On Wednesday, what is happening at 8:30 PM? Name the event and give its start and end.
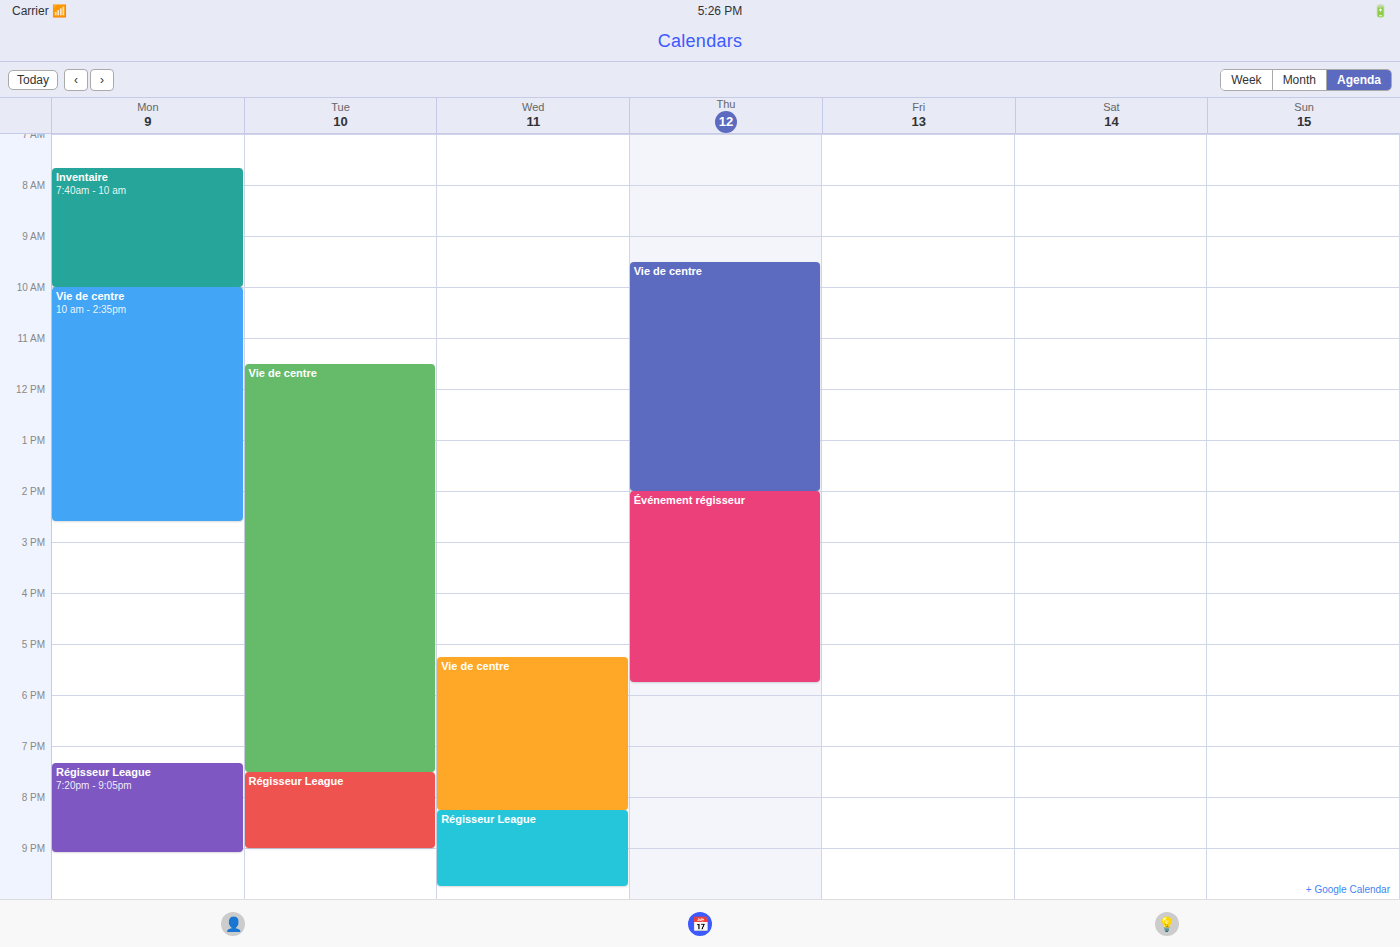
"Régisseur League", 8:15 PM to 9:45 PM